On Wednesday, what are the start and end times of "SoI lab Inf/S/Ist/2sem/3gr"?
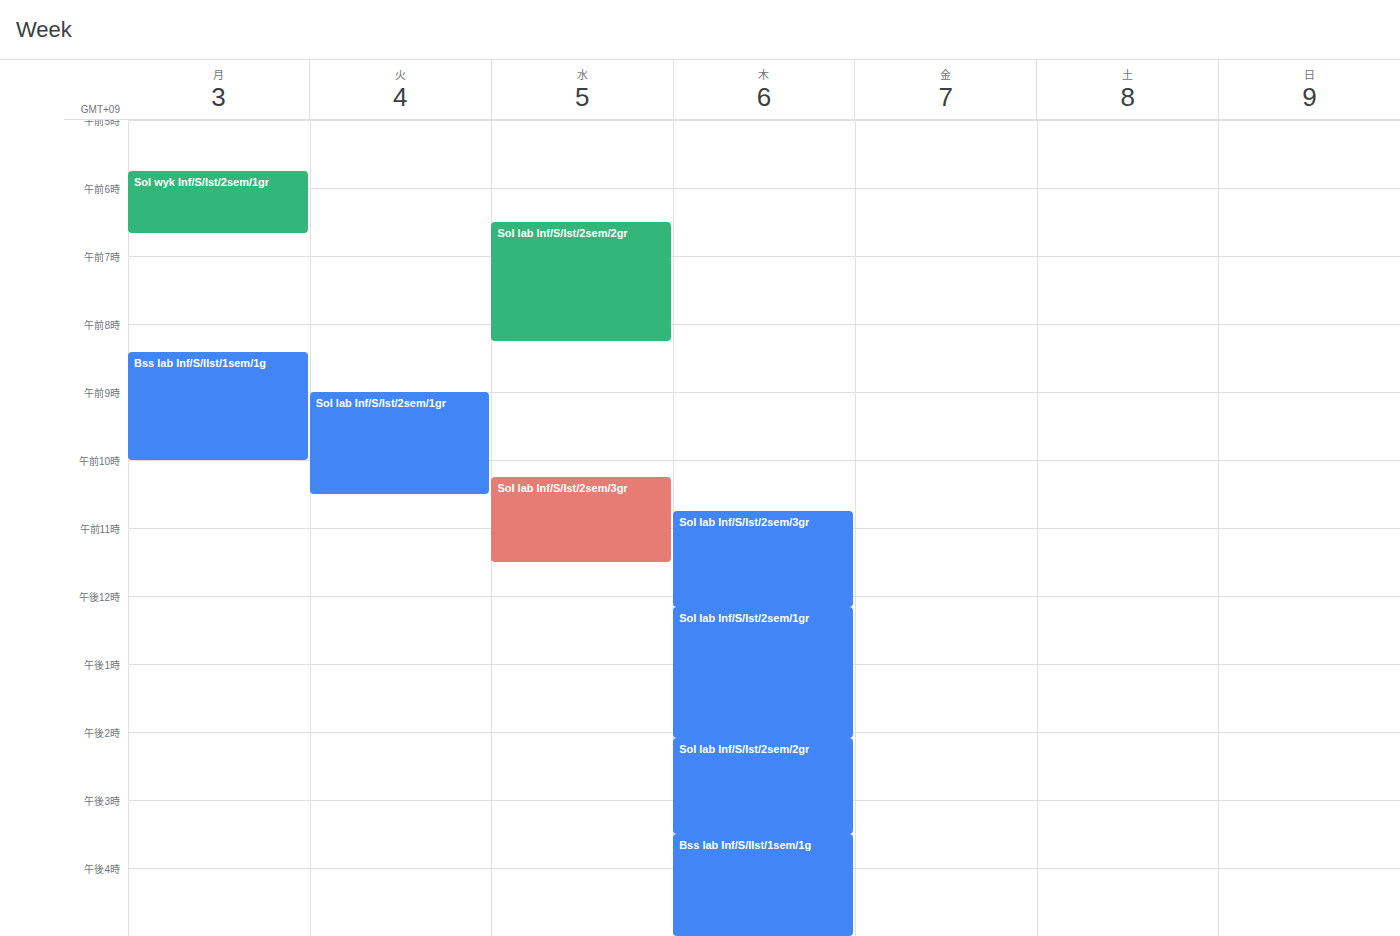
10:15 AM to 11:30 AM